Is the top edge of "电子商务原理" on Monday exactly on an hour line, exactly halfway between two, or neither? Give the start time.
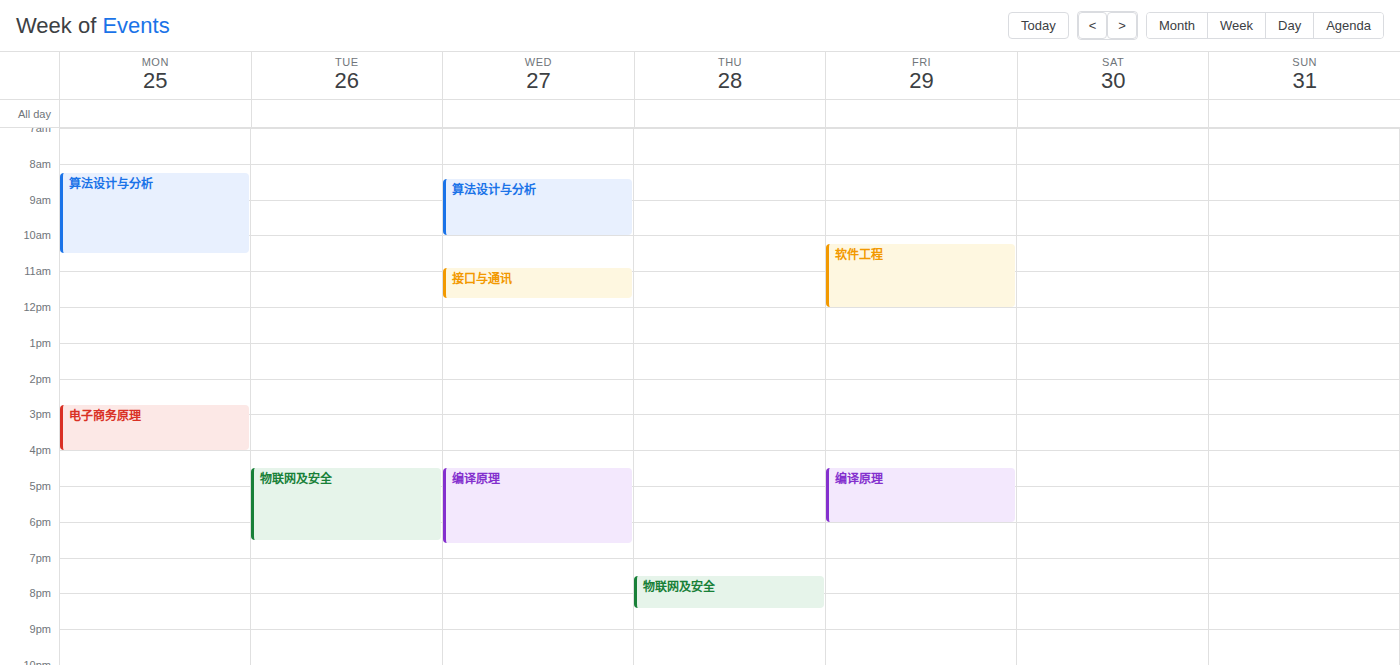
2:45 PM -- neither: three quarters of the way from the 2 PM line to the 3 PM line.